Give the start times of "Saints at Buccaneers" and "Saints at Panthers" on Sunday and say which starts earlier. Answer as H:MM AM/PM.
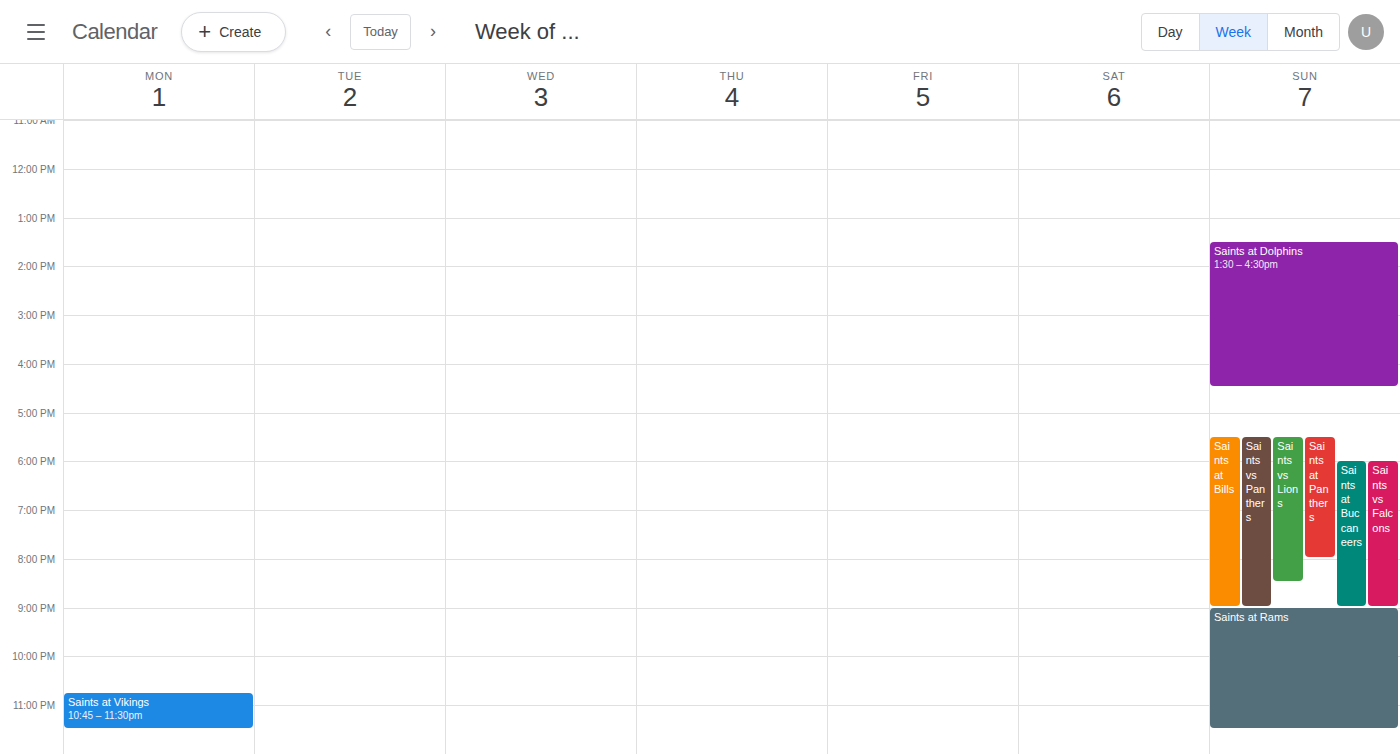
"Saints at Panthers" 5:30 PM; "Saints at Buccaneers" 6:00 PM.